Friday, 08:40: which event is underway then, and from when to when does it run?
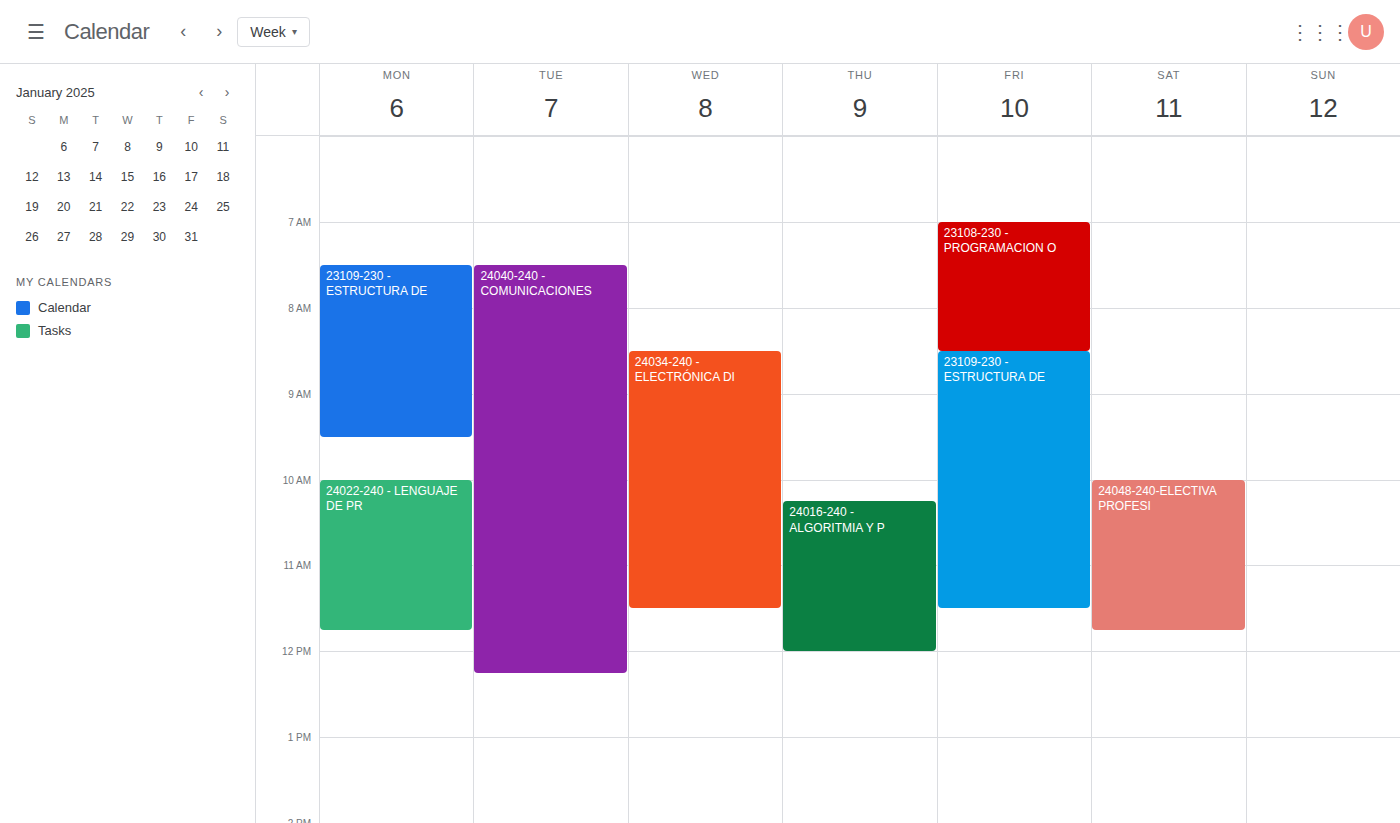
"23109-230 - ESTRUCTURA DE", 08:30 to 11:30